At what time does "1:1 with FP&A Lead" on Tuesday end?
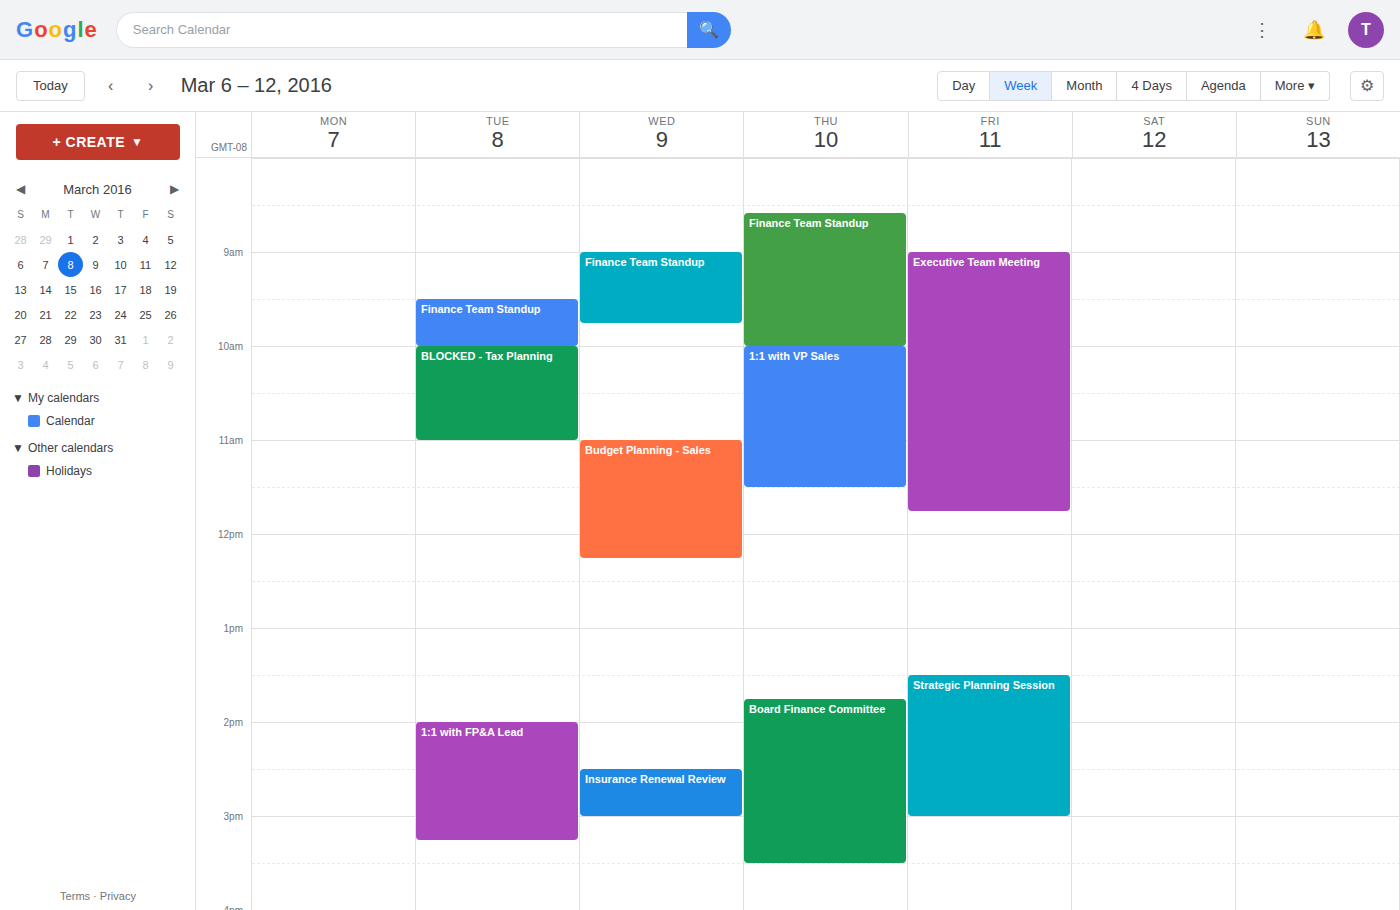
3:15 PM